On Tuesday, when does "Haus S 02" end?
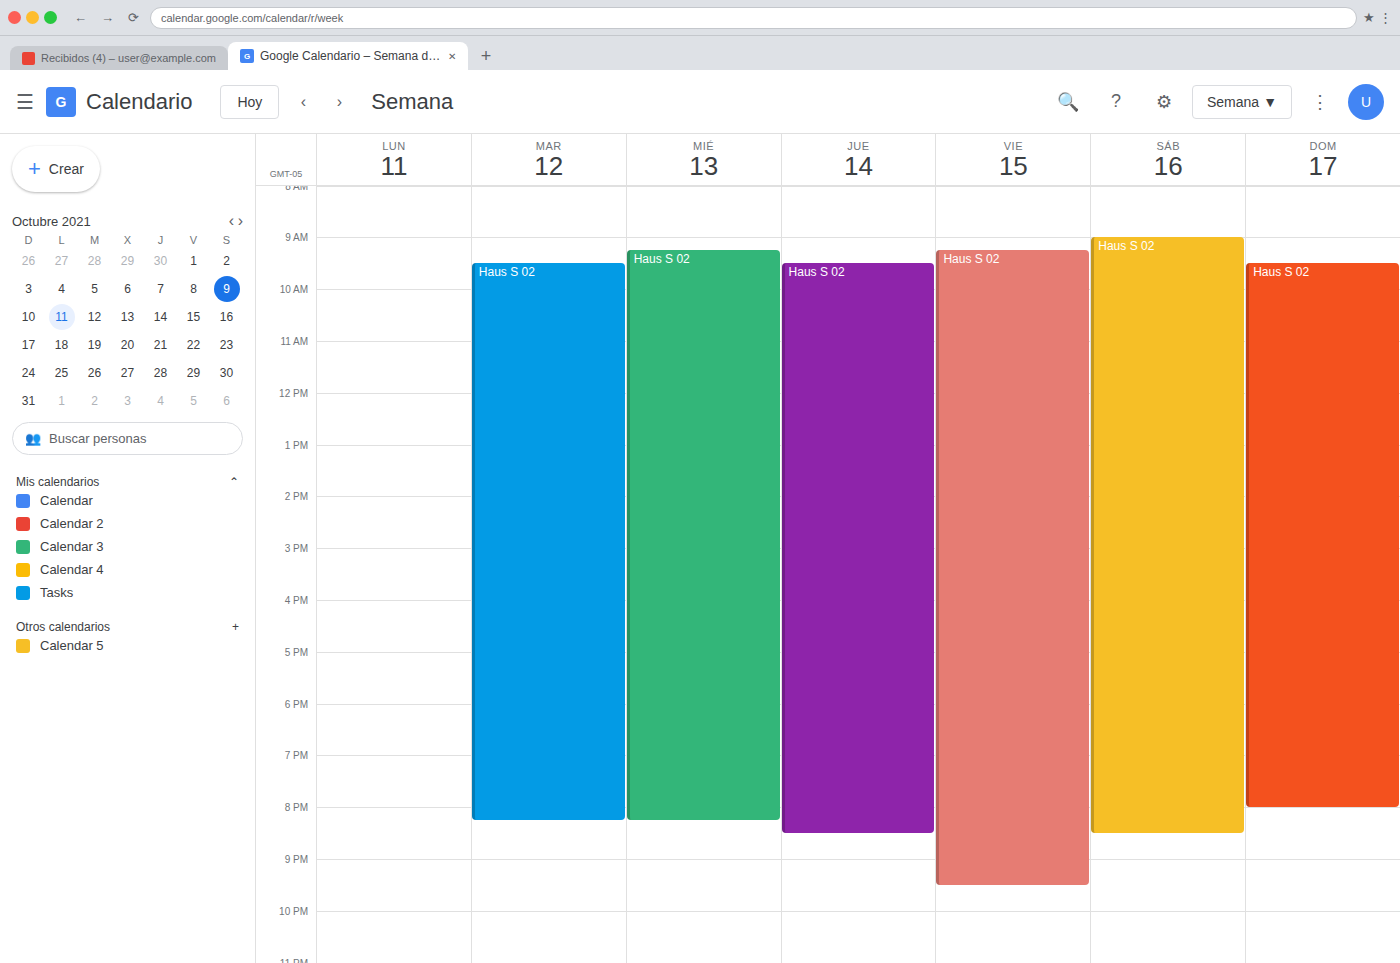
8:15 PM